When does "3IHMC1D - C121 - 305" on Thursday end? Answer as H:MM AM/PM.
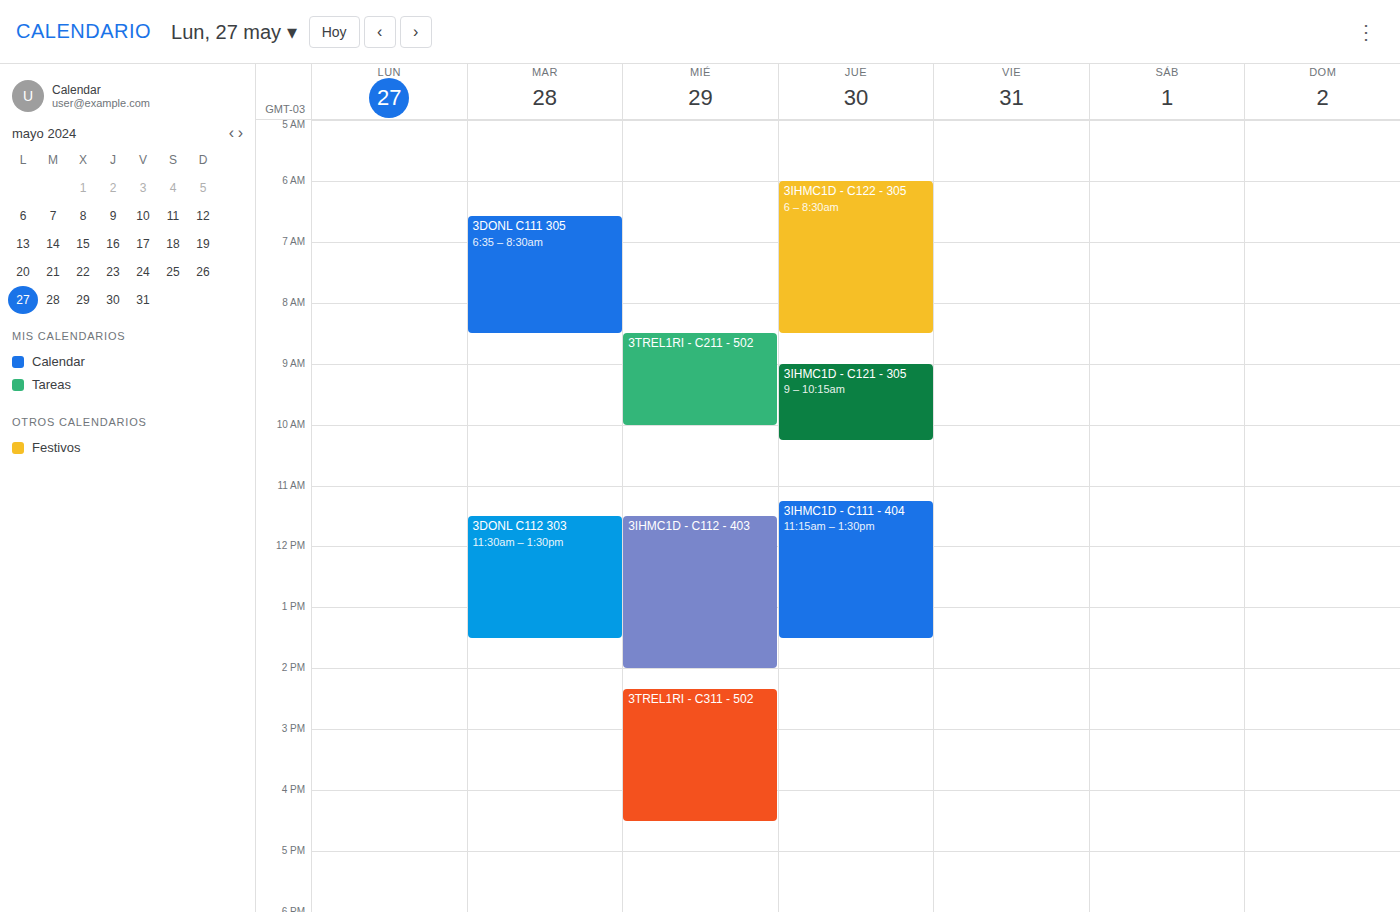
10:15 AM